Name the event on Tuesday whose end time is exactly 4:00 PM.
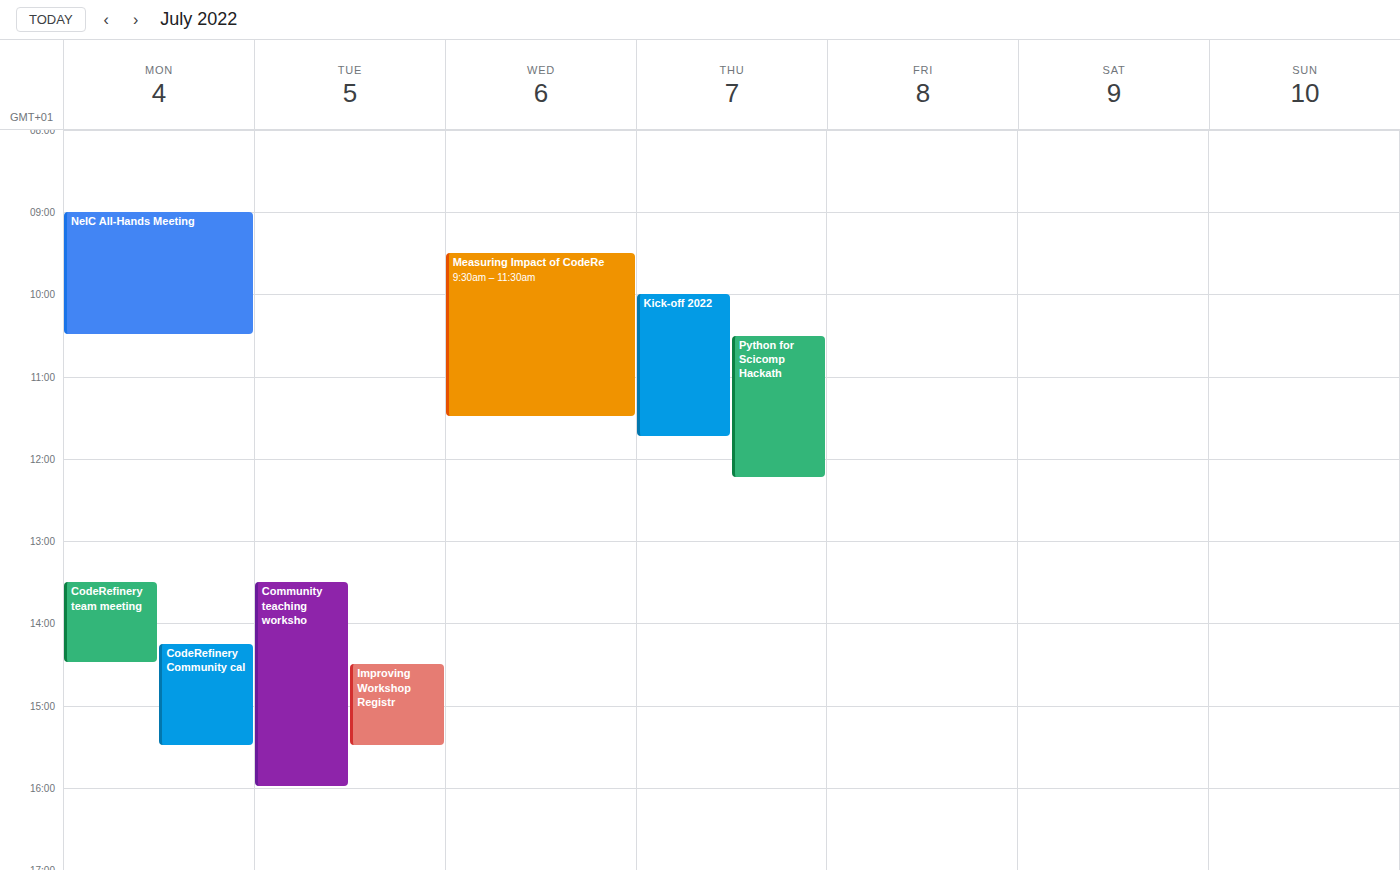
"Community teaching worksho"